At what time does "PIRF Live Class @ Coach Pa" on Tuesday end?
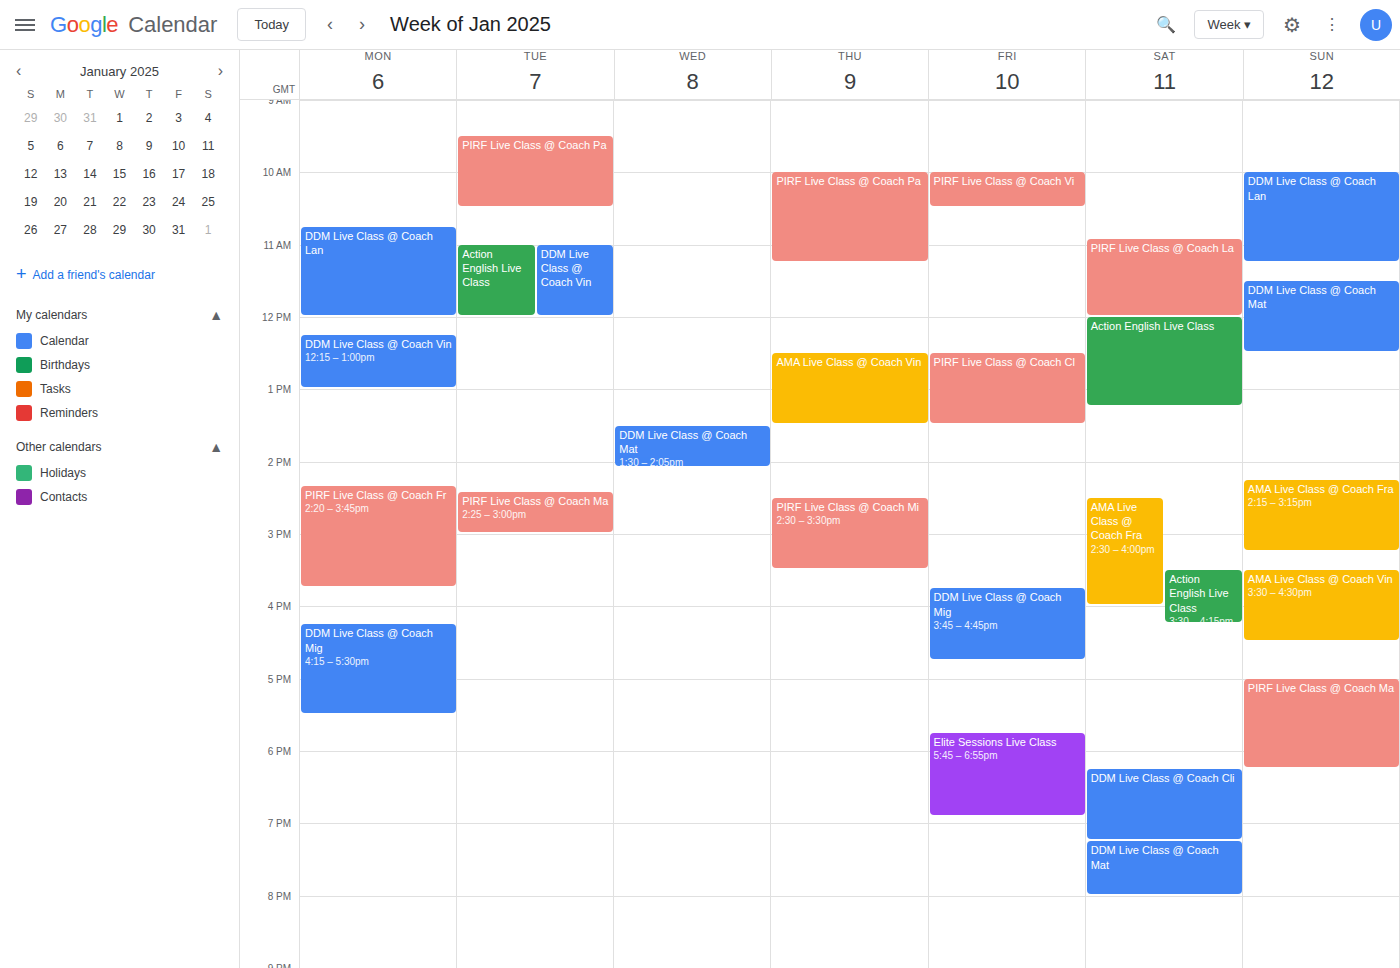
10:30